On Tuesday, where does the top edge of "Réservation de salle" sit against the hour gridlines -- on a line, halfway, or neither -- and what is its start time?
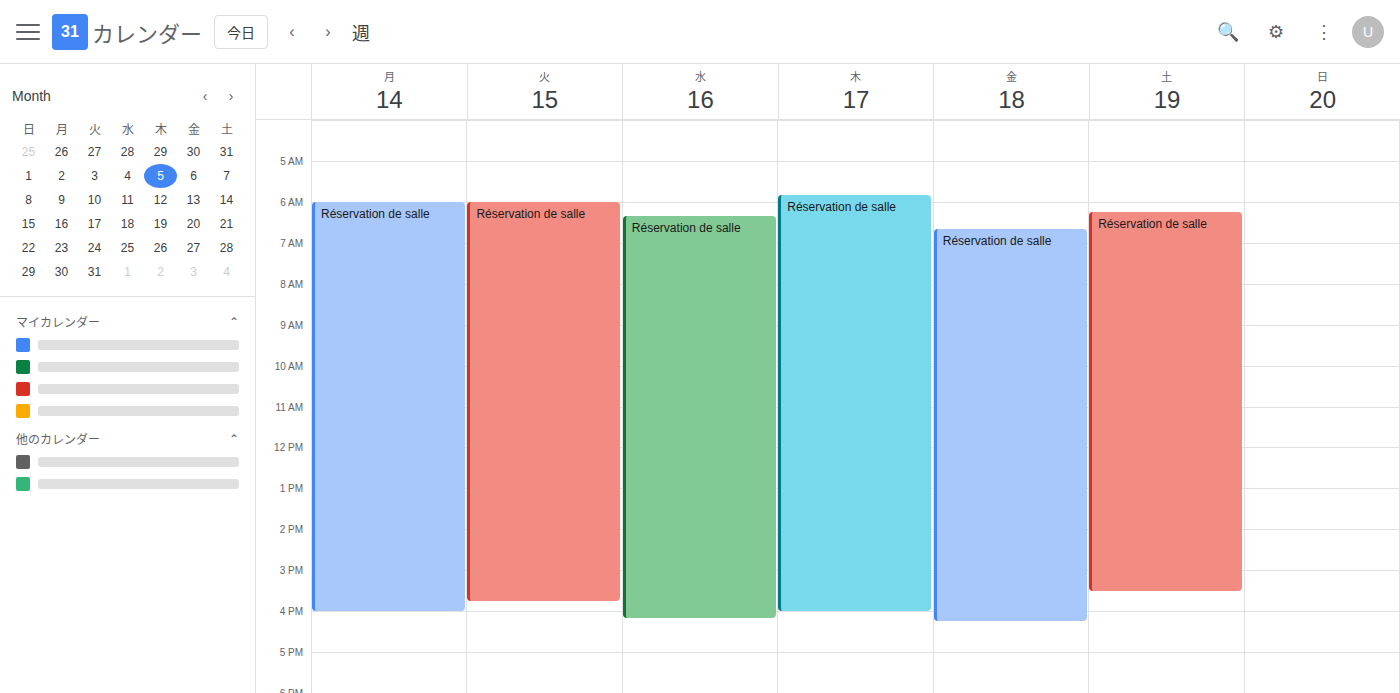
6:00 AM -- exactly on the 6 AM line.